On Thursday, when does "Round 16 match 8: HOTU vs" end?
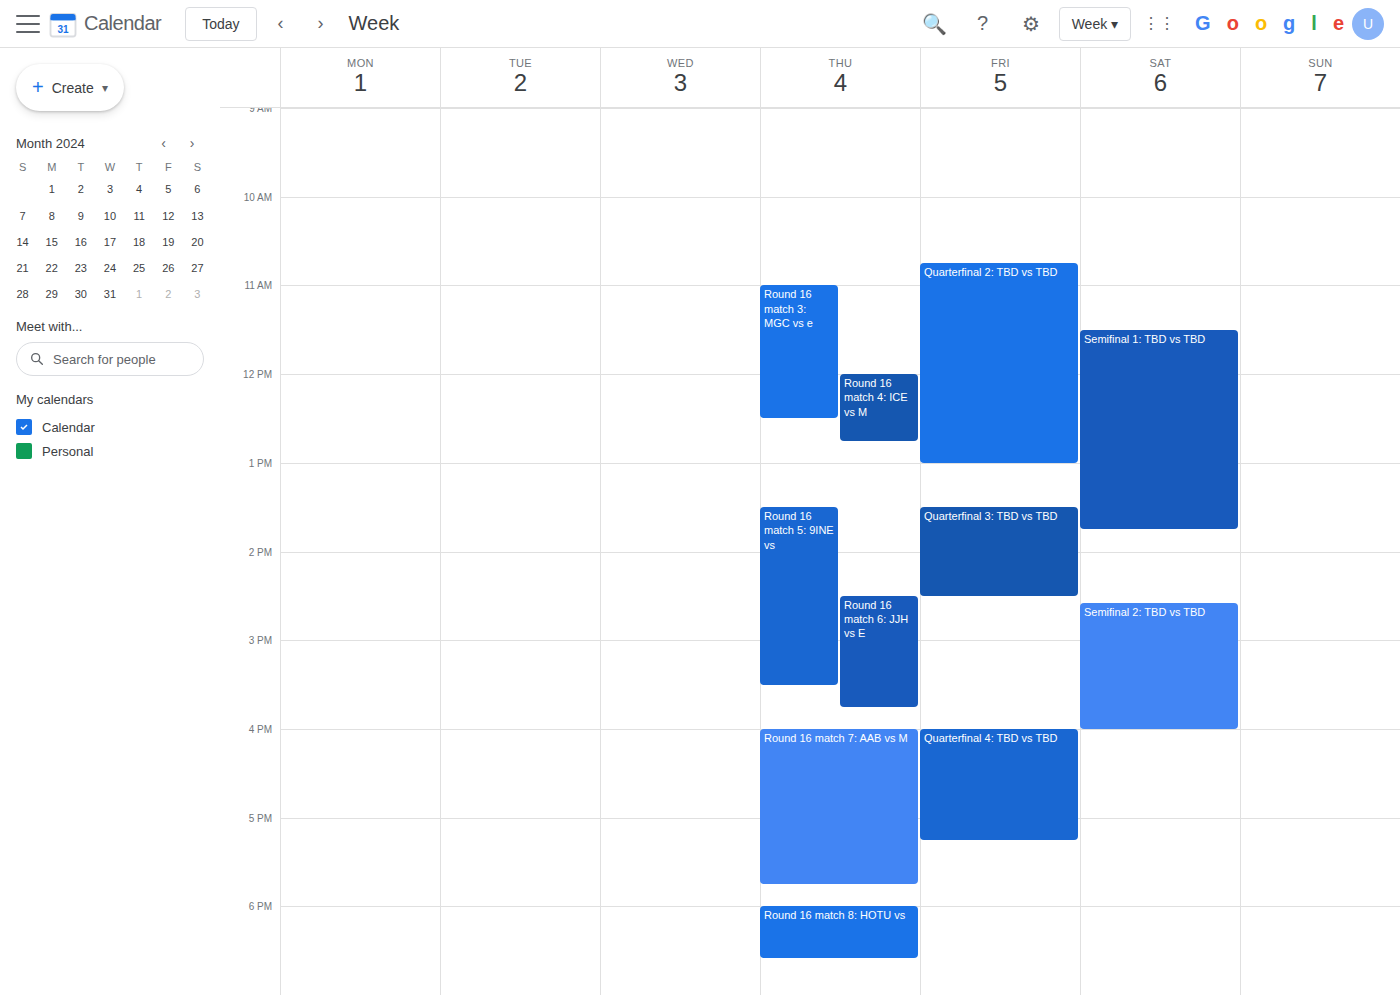
6:35 PM